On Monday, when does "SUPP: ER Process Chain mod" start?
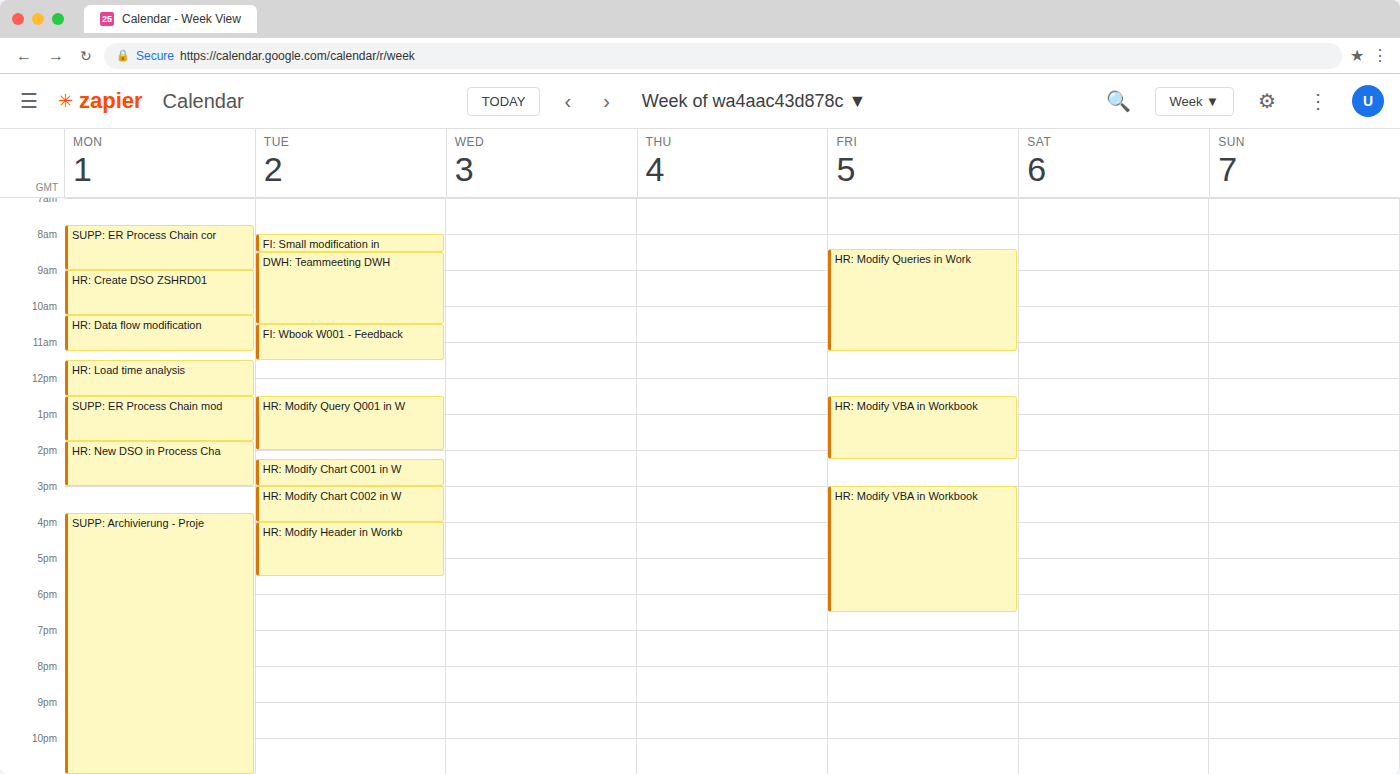
12:30 PM